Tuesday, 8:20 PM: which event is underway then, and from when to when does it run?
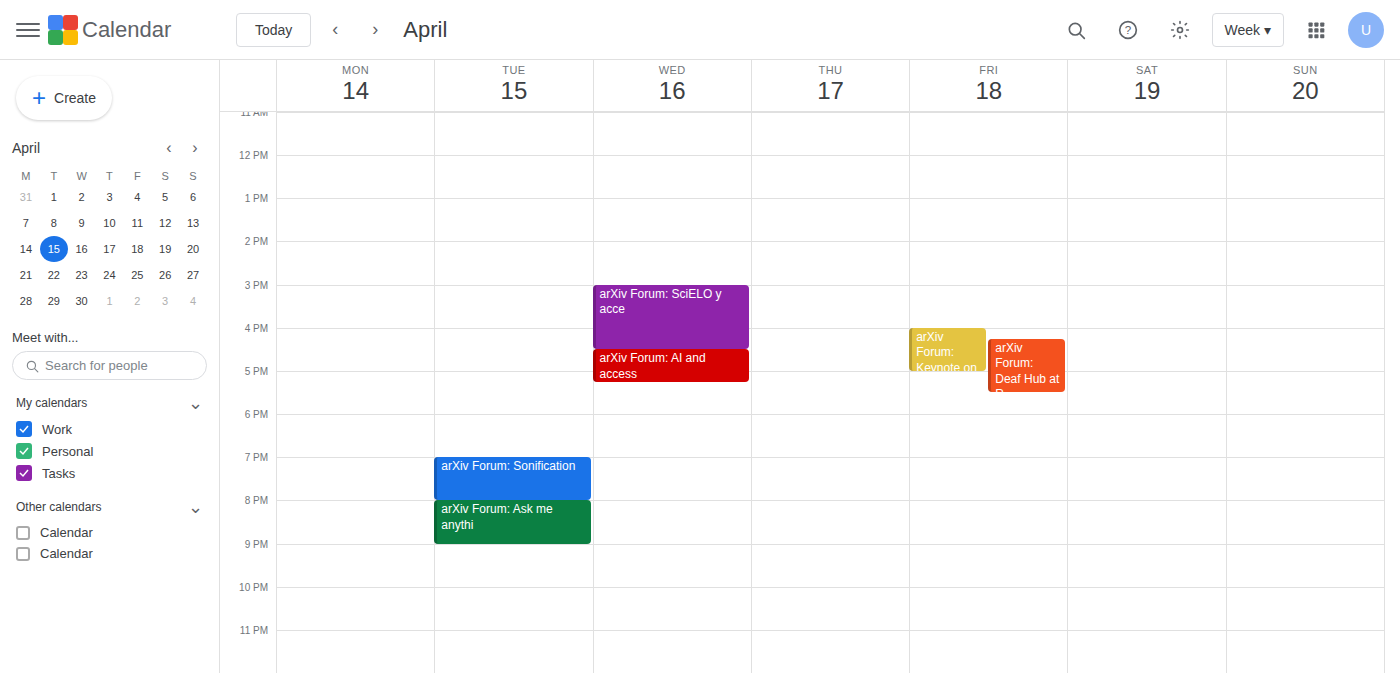
"arXiv Forum: Ask me anythi", 8:00 PM to 9:00 PM